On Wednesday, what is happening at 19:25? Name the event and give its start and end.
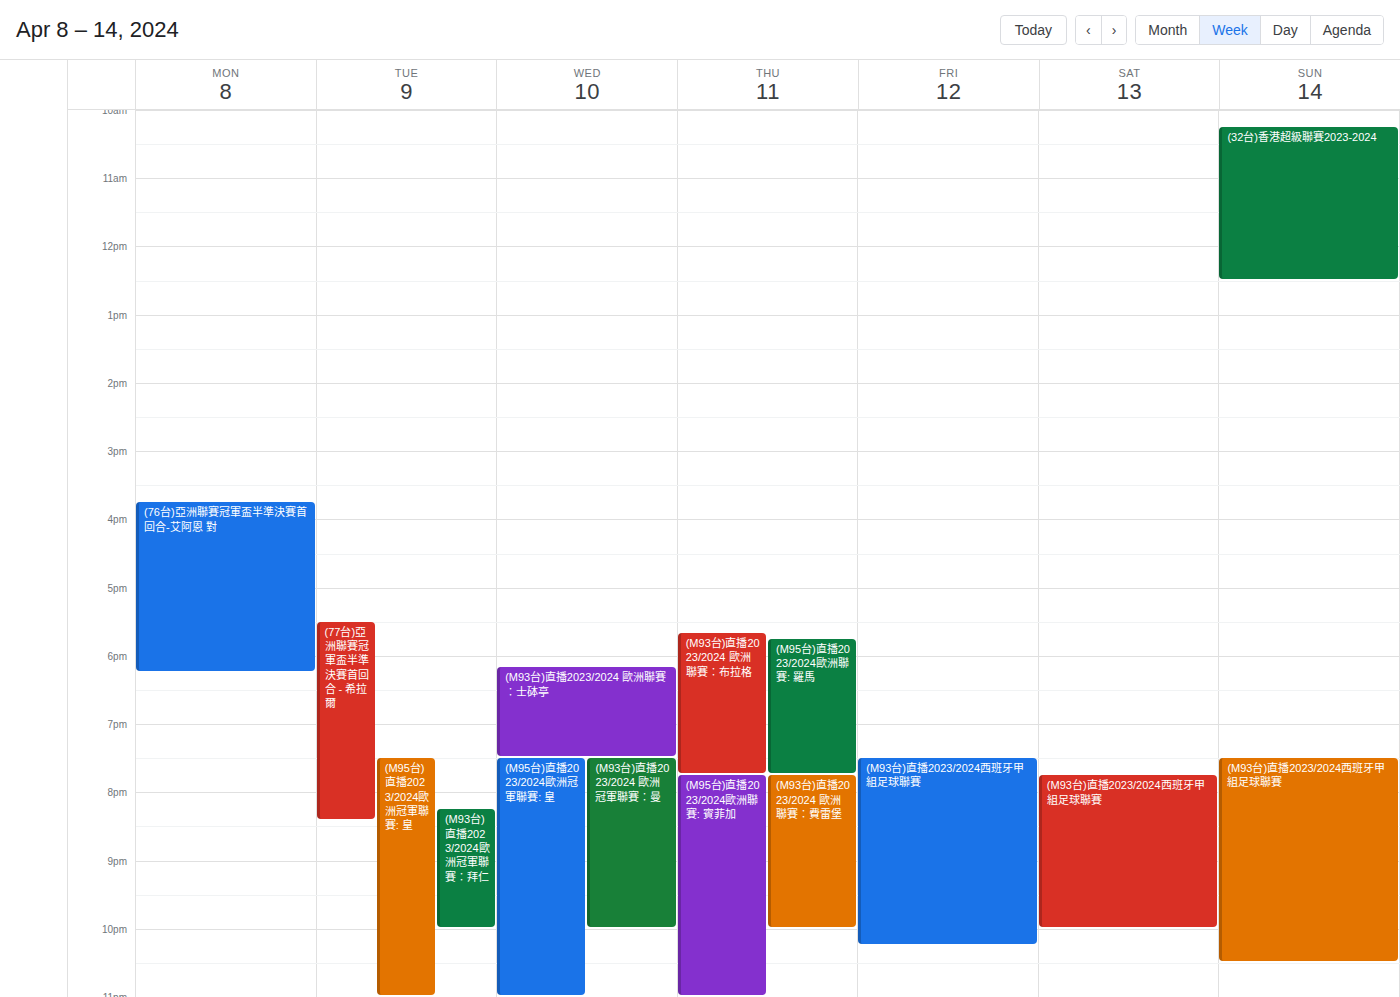
"(M93台)直播2023/2024 歐洲聯賽︰士砵亭", 18:10 to 19:30